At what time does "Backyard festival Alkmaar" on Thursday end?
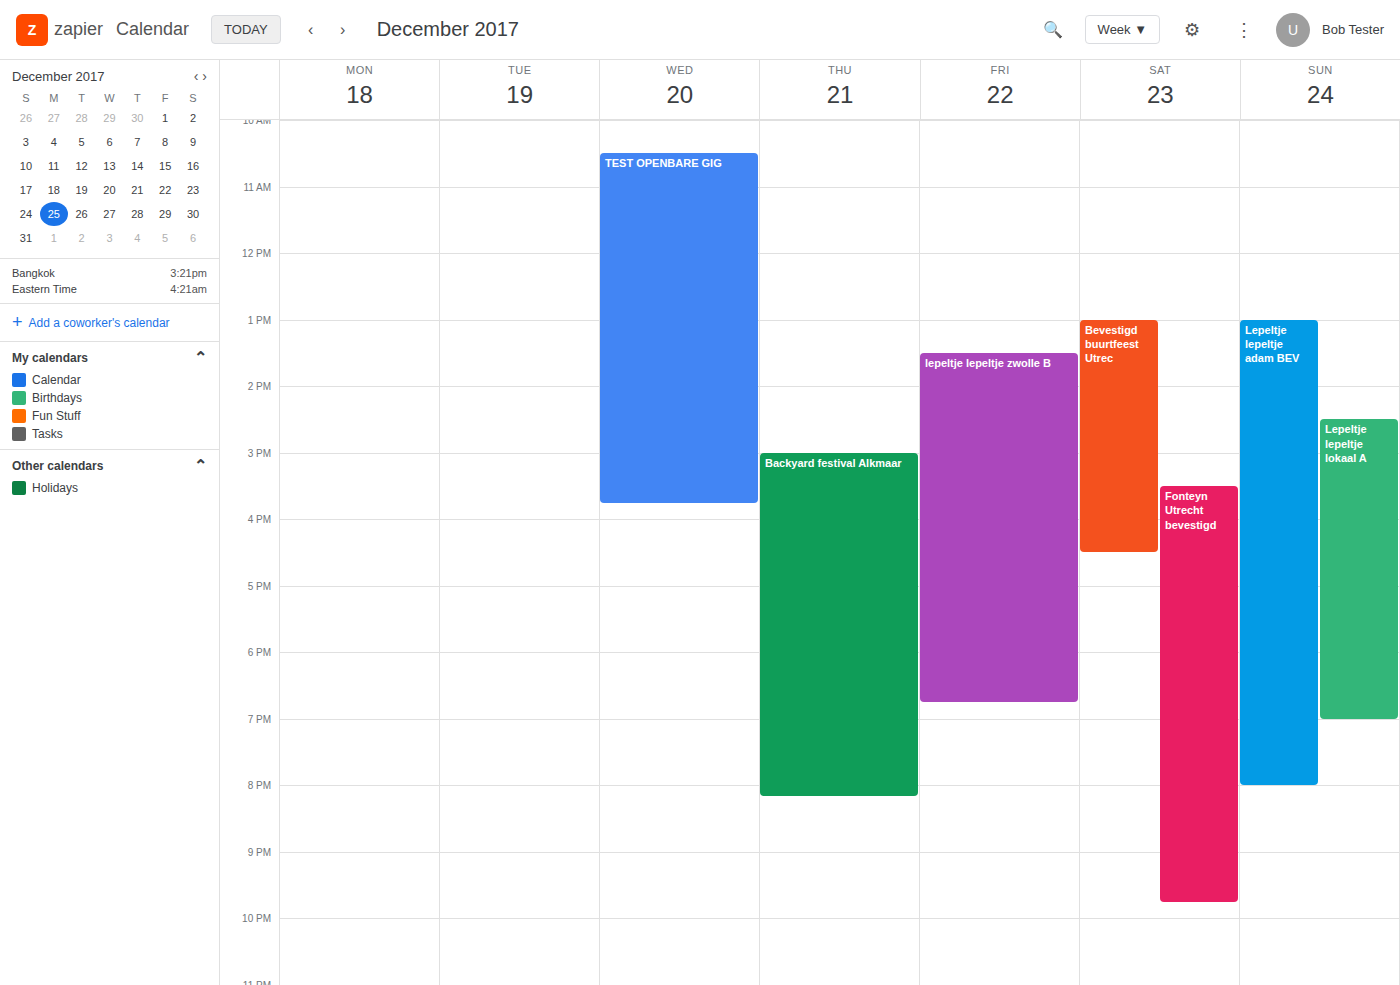
8:10 PM